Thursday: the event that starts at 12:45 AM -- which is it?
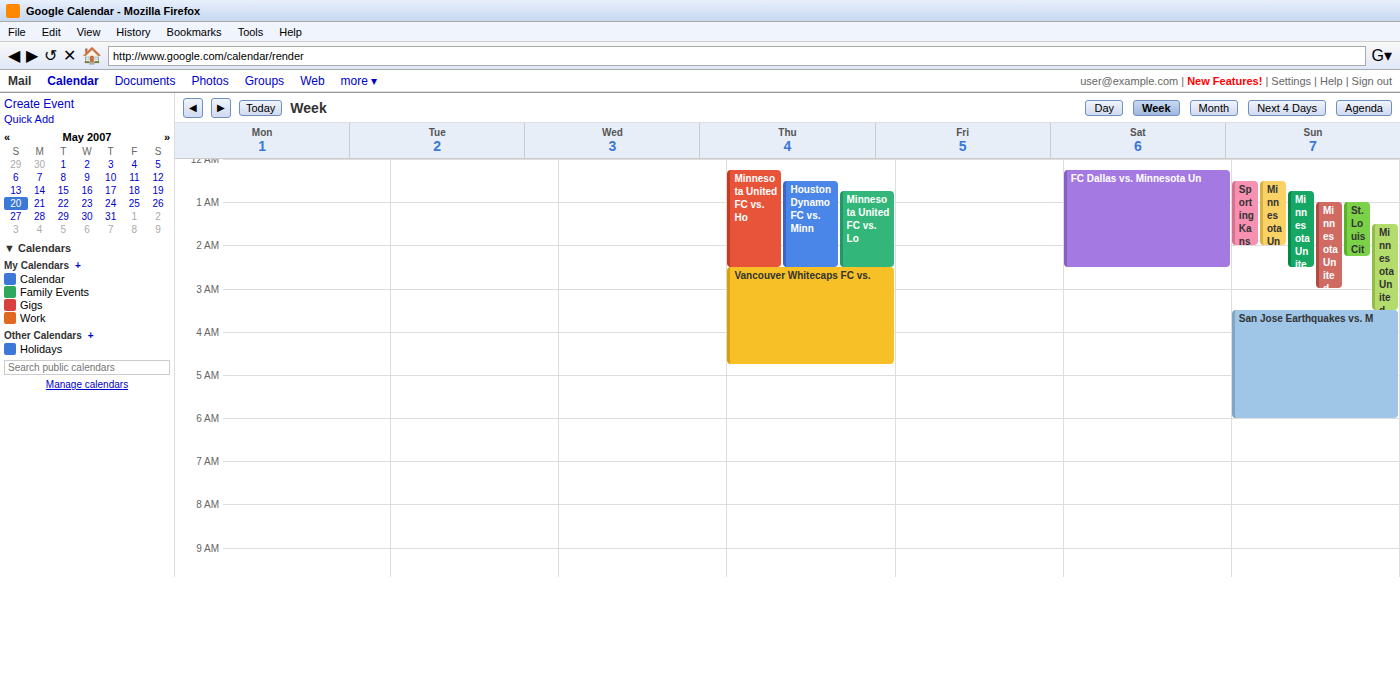
"Minnesota United FC vs. Lo"